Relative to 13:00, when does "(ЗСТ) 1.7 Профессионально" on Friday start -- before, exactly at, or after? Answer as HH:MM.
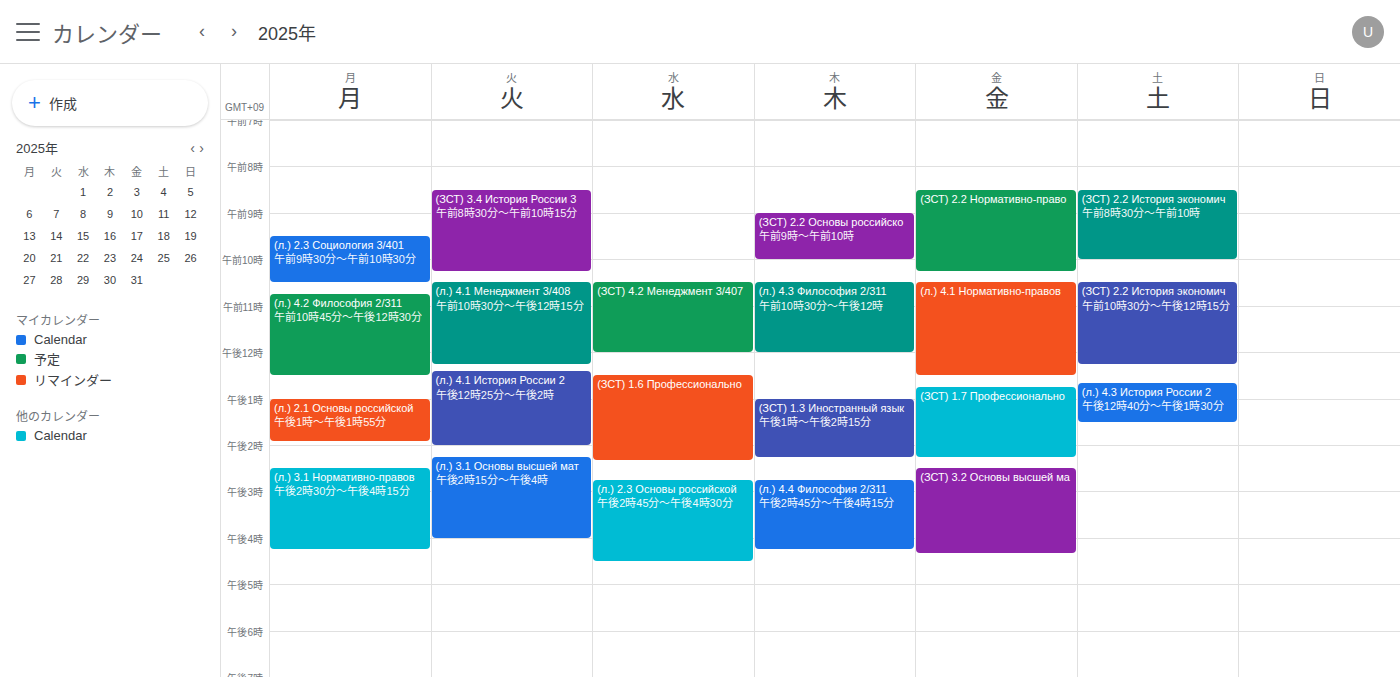
12:45 -- before 13:00, 15 minutes above the 13:00 line.